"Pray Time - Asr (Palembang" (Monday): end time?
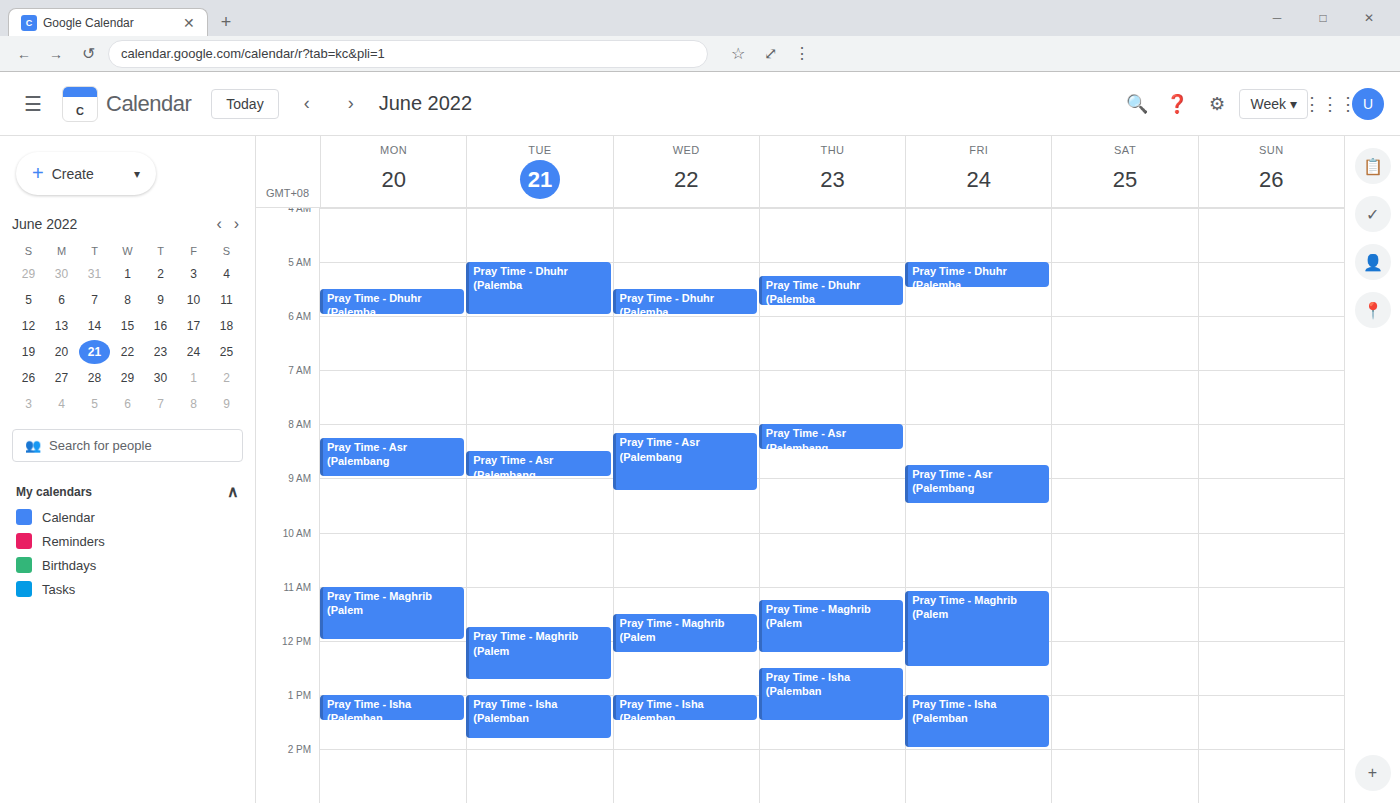
9:00 AM